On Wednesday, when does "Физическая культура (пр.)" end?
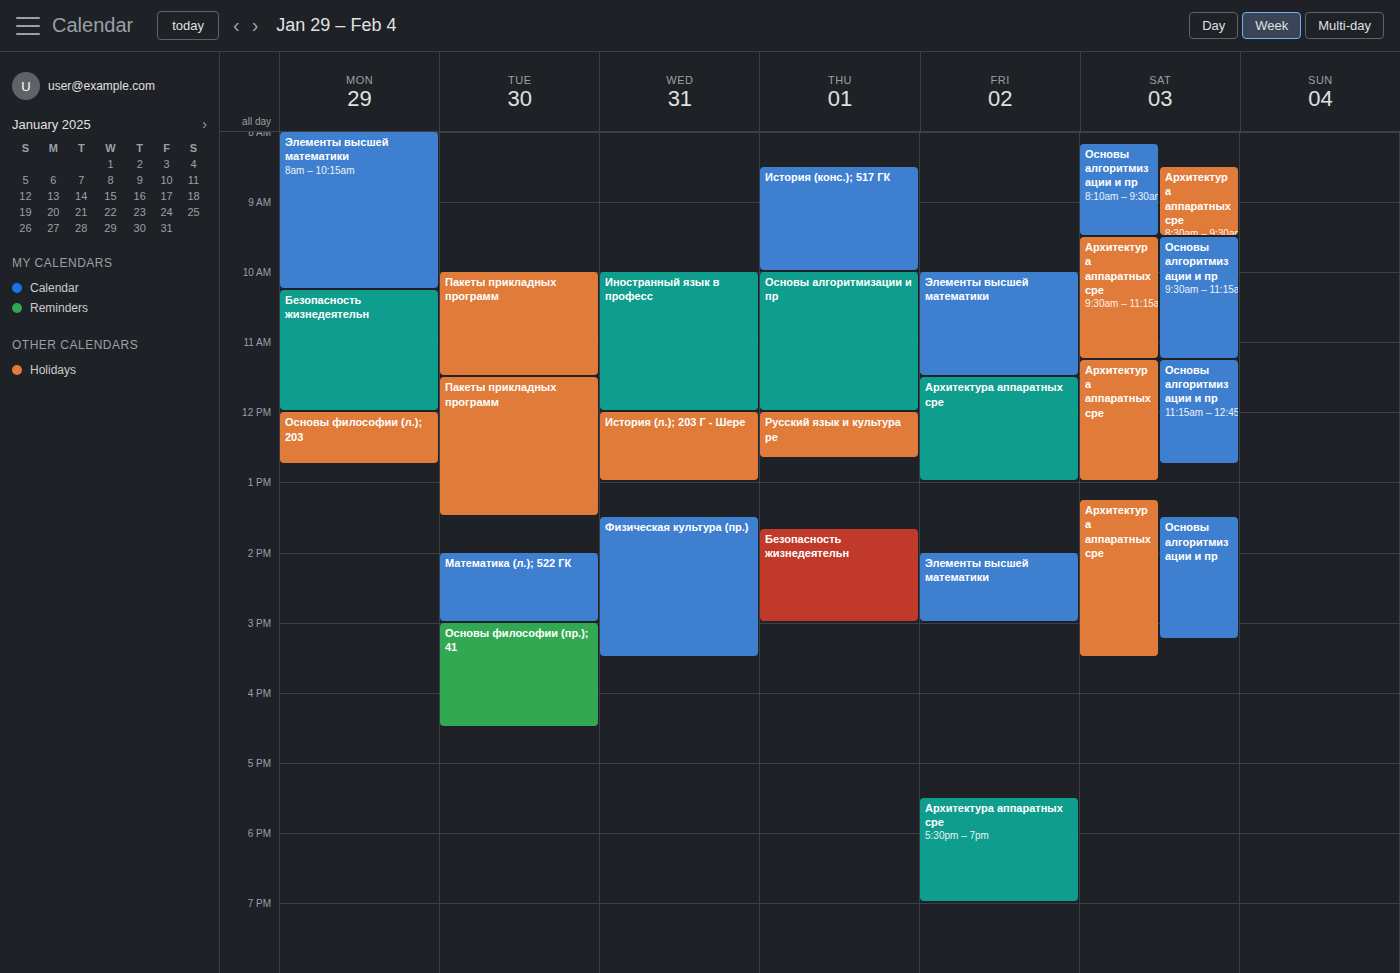
15:30